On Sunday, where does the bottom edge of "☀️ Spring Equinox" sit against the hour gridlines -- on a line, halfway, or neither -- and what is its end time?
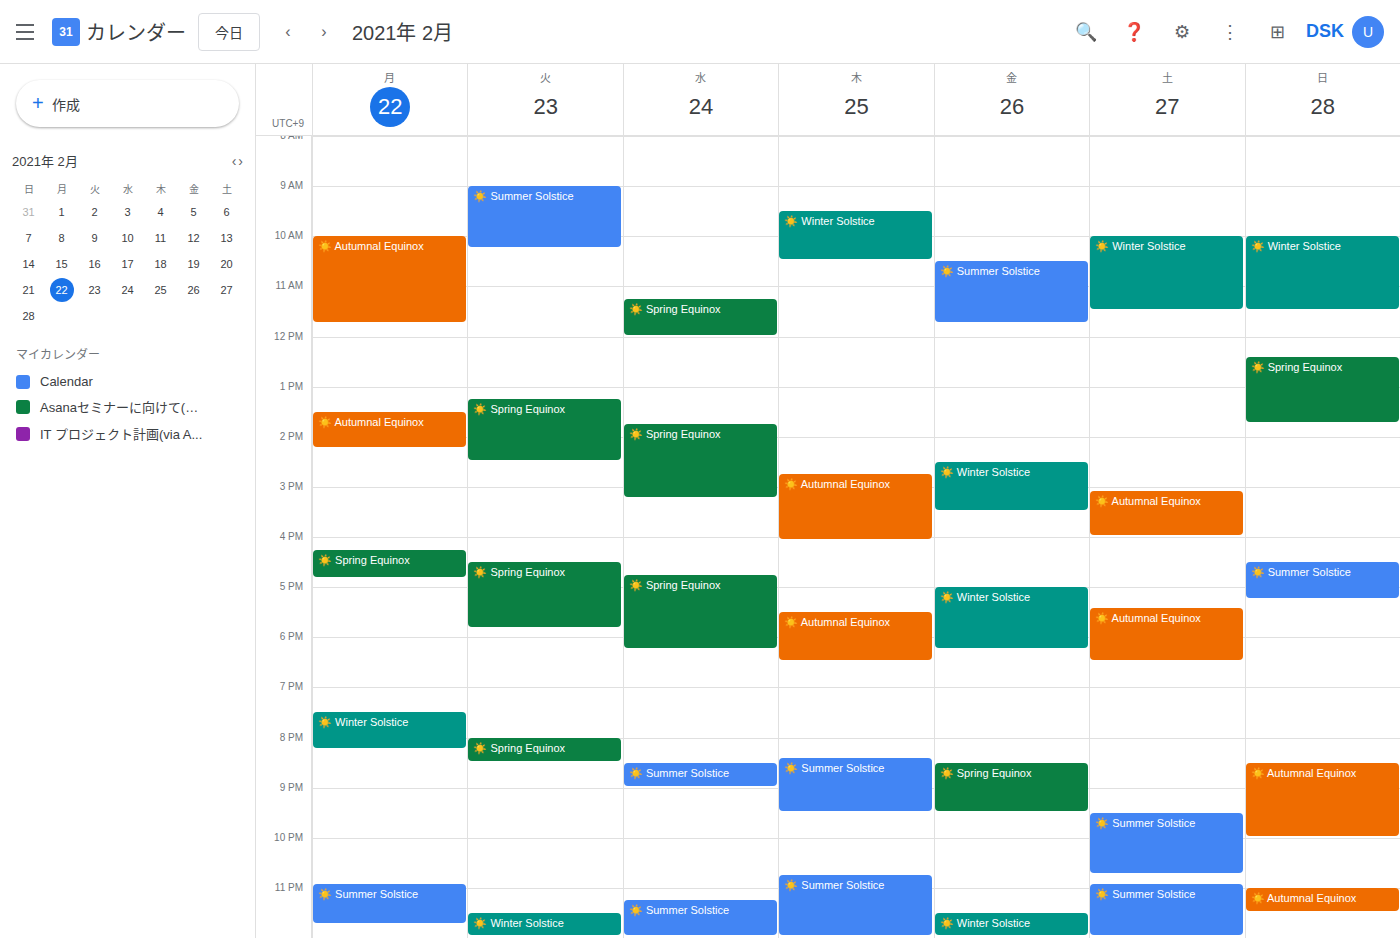
1:45 PM -- neither: three quarters of the way from the 1 PM line to the 2 PM line.